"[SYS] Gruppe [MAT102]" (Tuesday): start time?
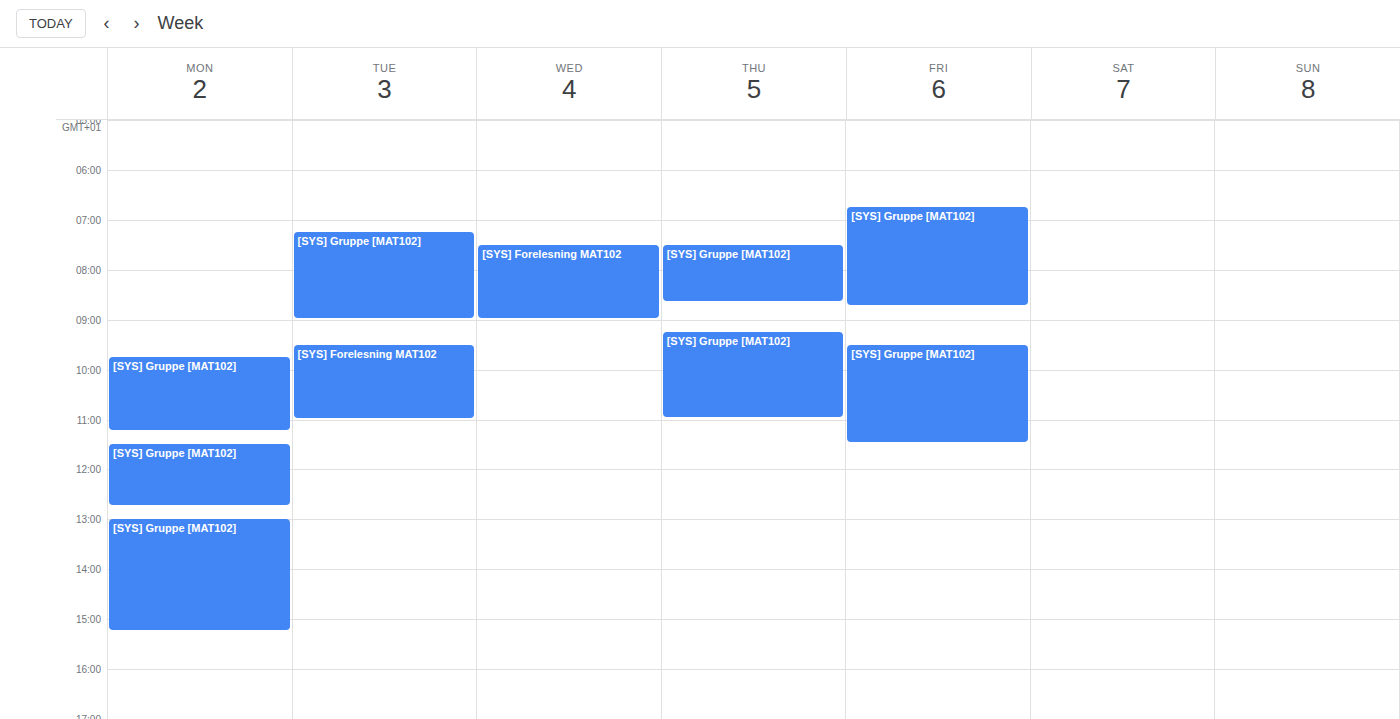
07:15